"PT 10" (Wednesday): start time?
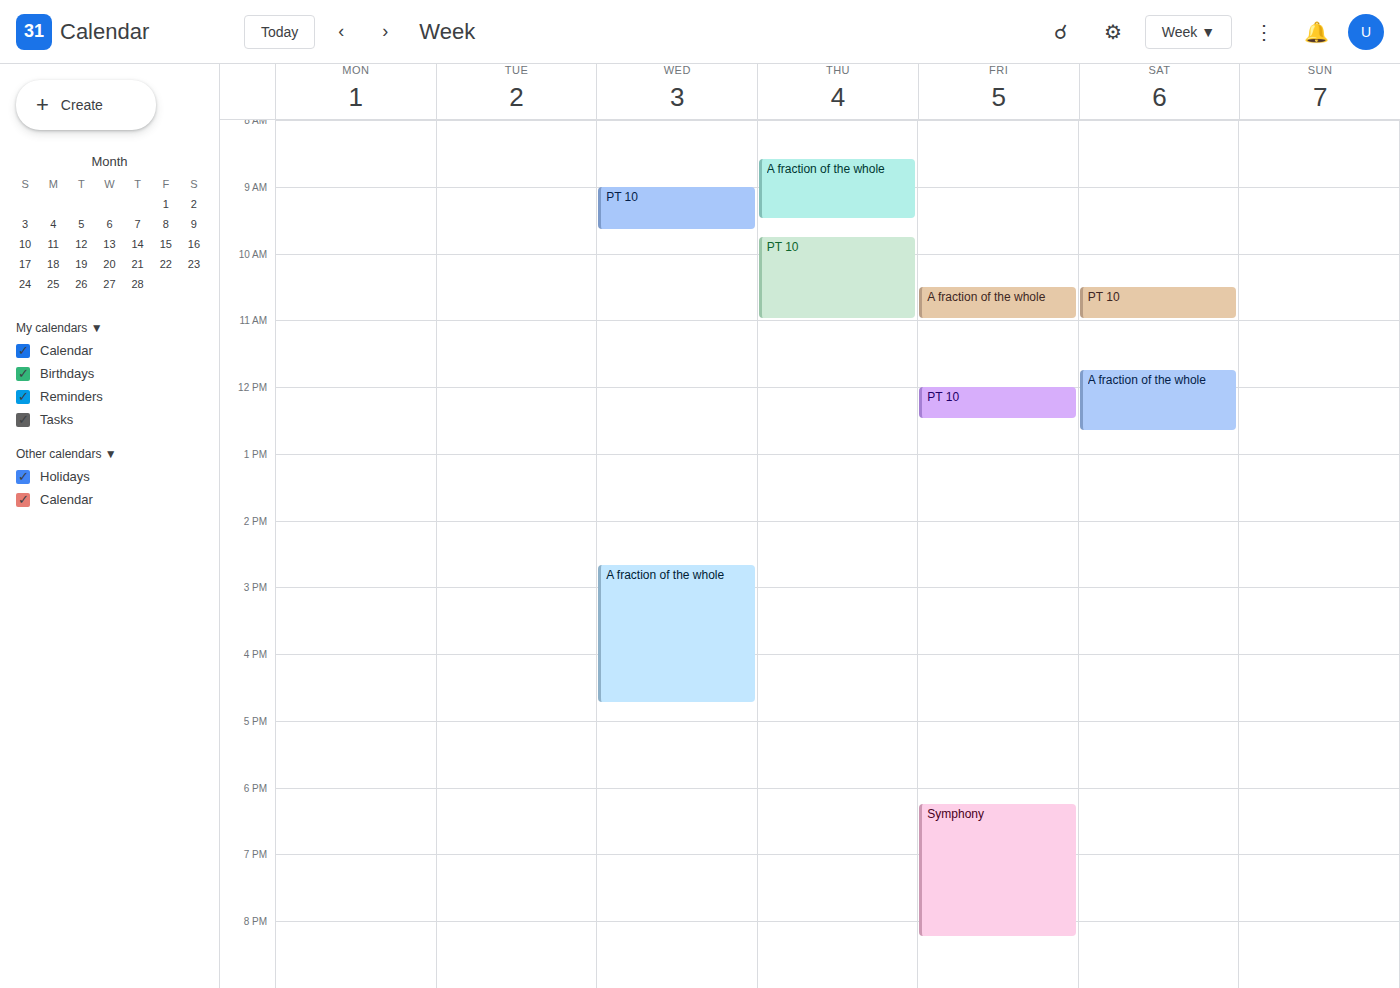
9:00 AM